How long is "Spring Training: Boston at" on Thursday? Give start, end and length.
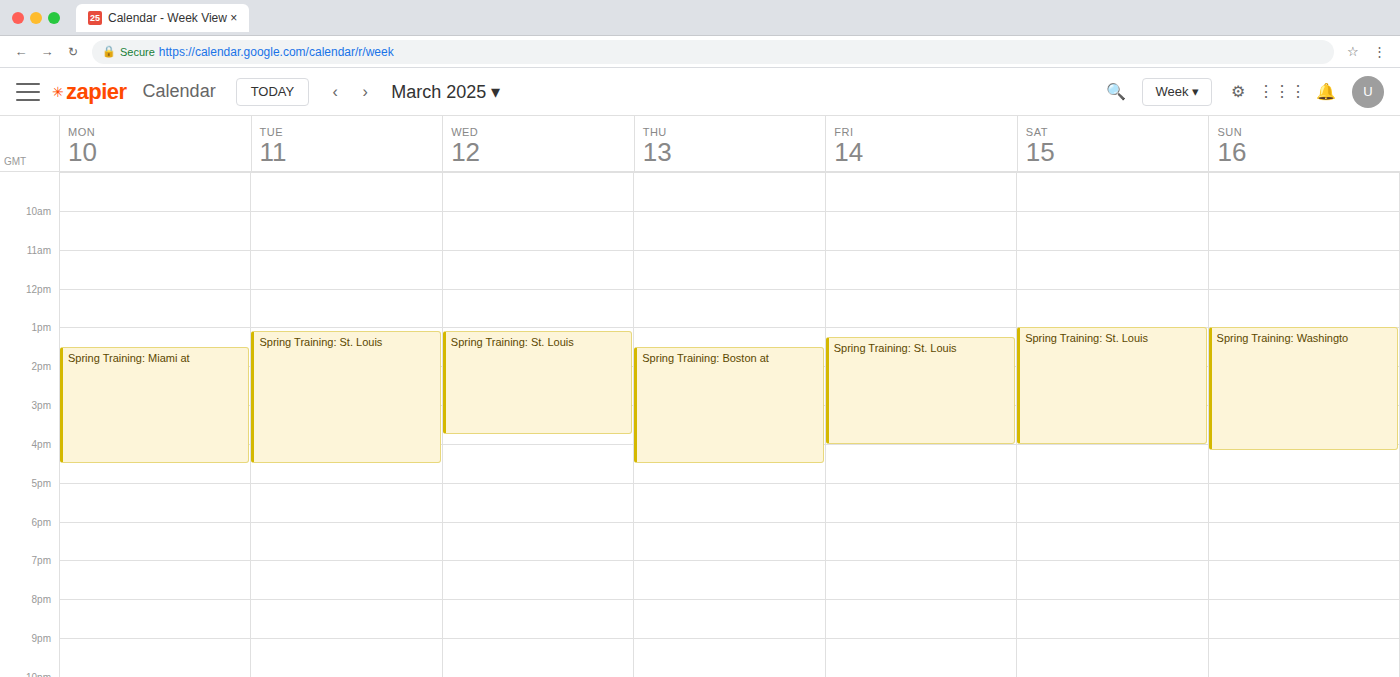
13:30 to 16:30, 3 hours